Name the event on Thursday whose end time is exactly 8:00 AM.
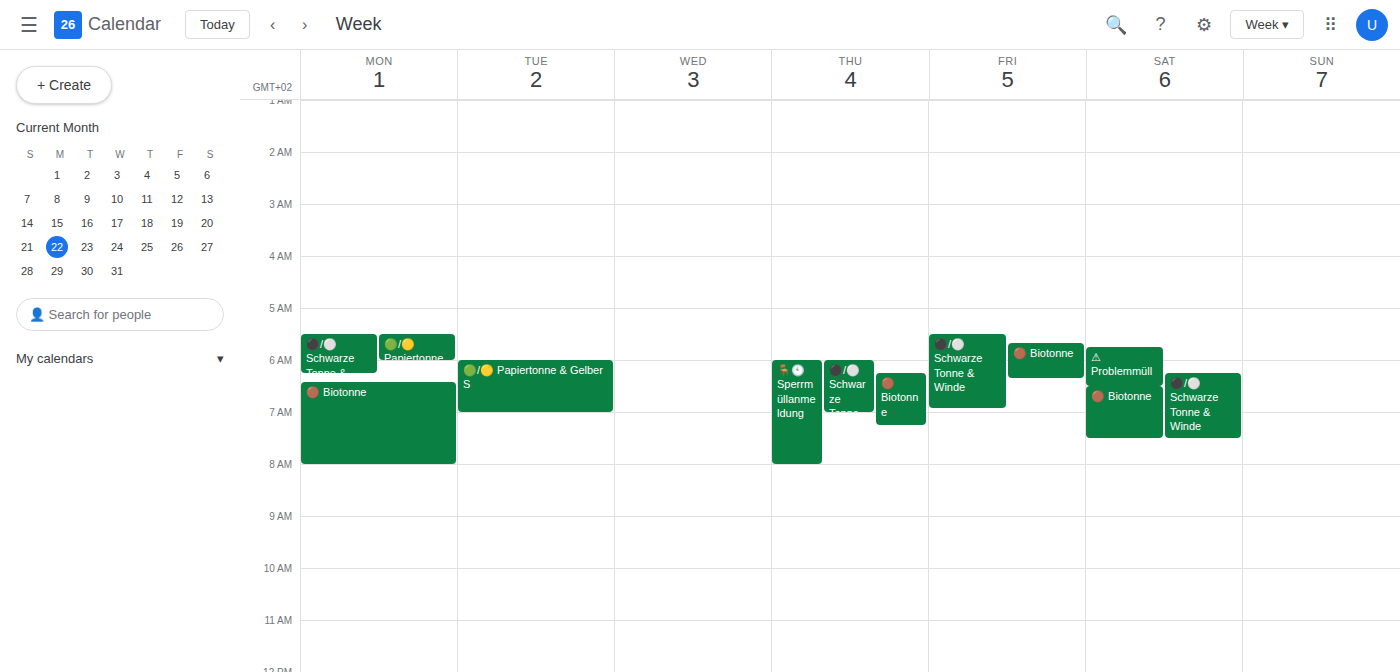
"🪑🕙 Sperrmüllanmeldung"